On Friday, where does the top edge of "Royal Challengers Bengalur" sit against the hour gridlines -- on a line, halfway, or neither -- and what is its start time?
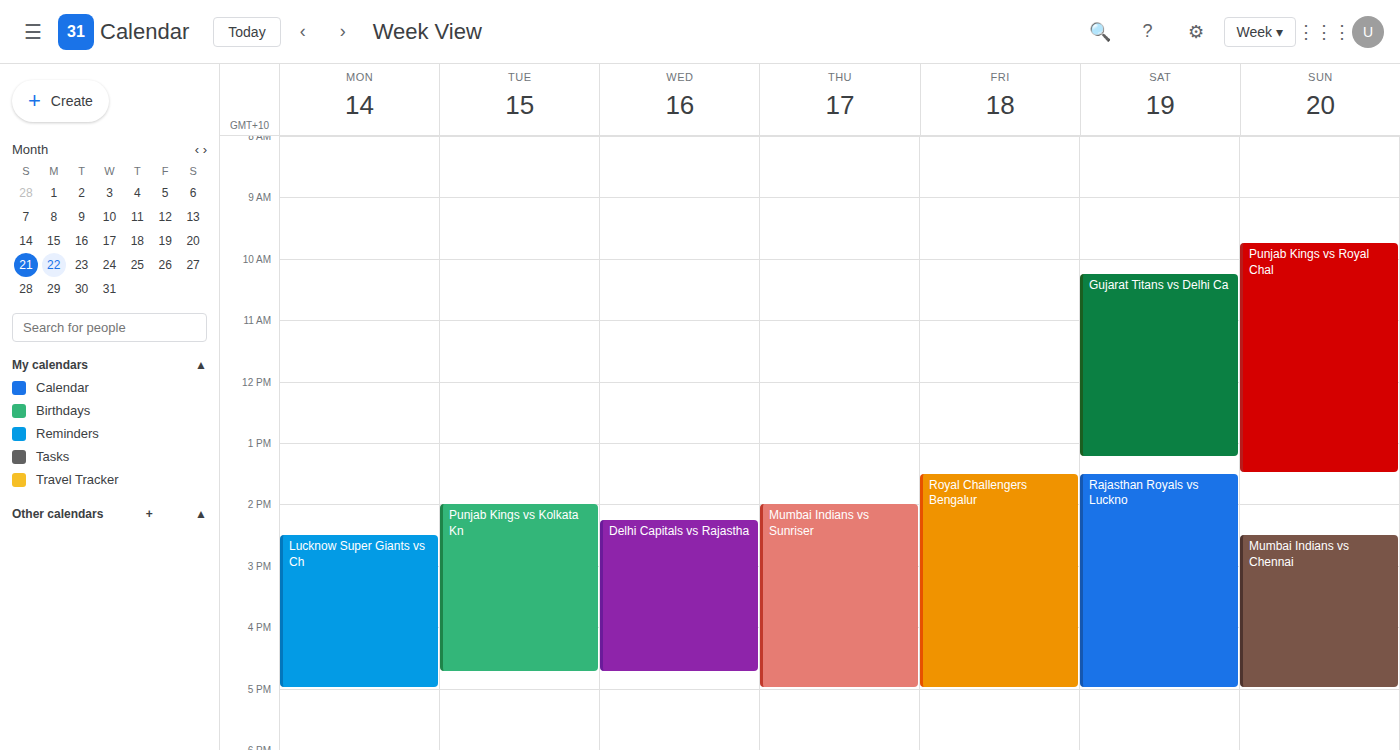
1:30 PM -- halfway between the 1 PM and 2 PM lines.